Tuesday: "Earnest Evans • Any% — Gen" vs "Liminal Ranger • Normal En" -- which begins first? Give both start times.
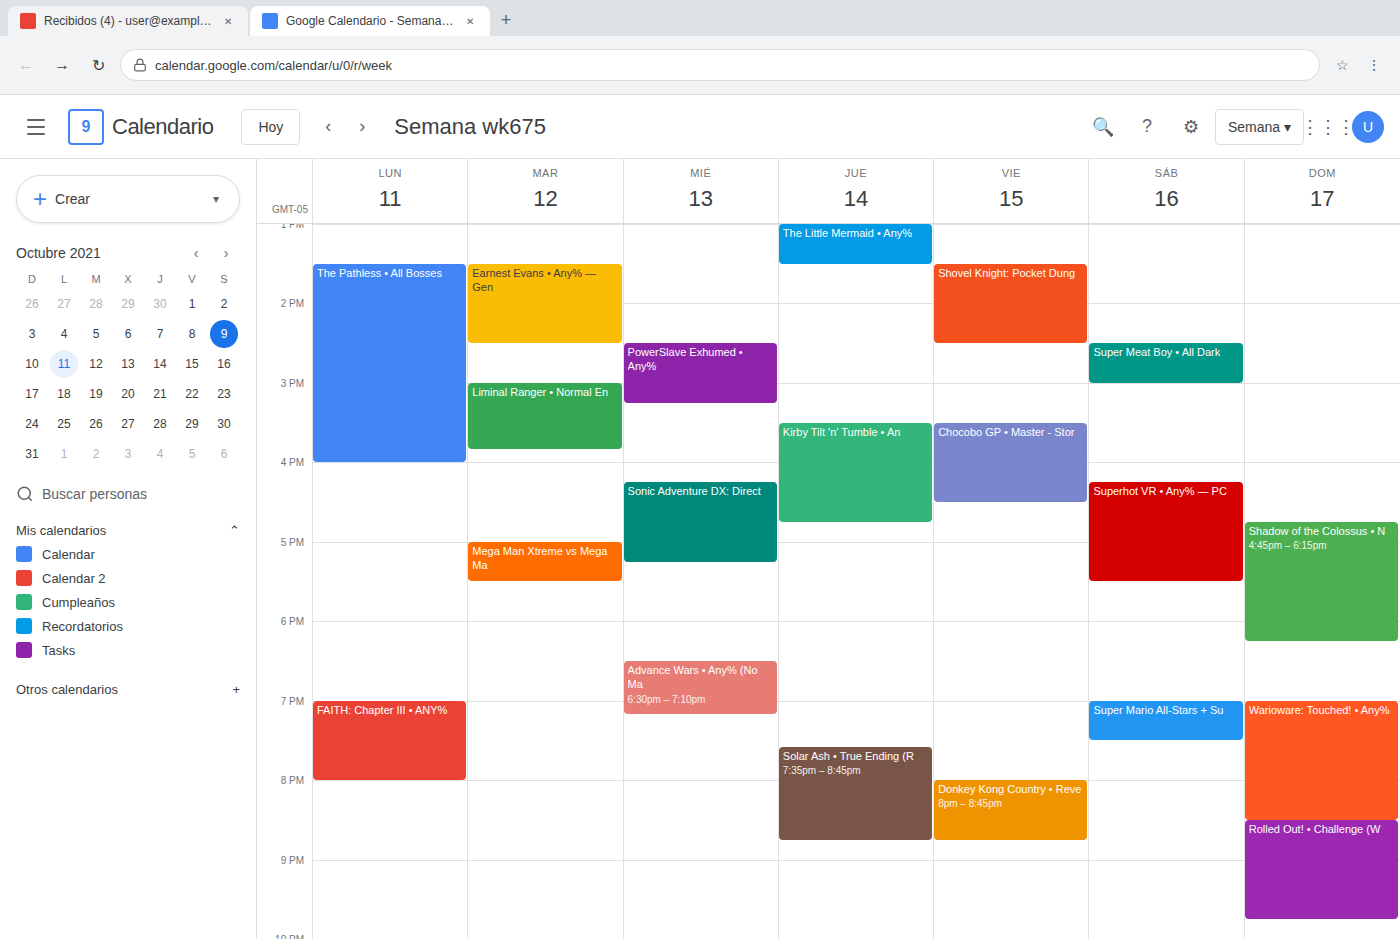
"Earnest Evans • Any% — Gen" 13:30; "Liminal Ranger • Normal En" 15:00.